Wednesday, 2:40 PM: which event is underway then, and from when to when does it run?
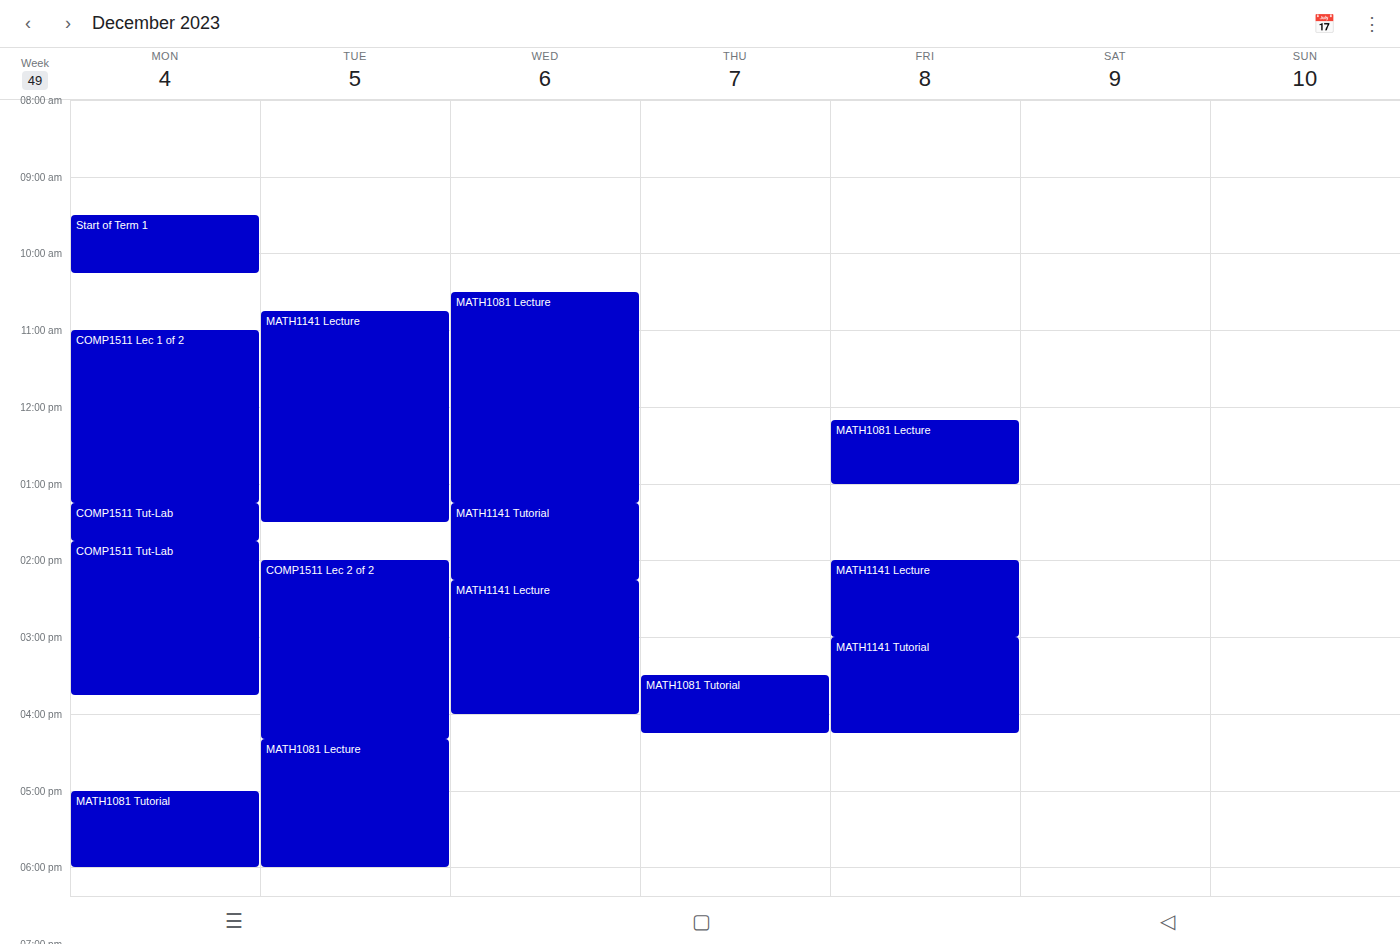
"MATH1141 Lecture", 2:15 PM to 4:00 PM